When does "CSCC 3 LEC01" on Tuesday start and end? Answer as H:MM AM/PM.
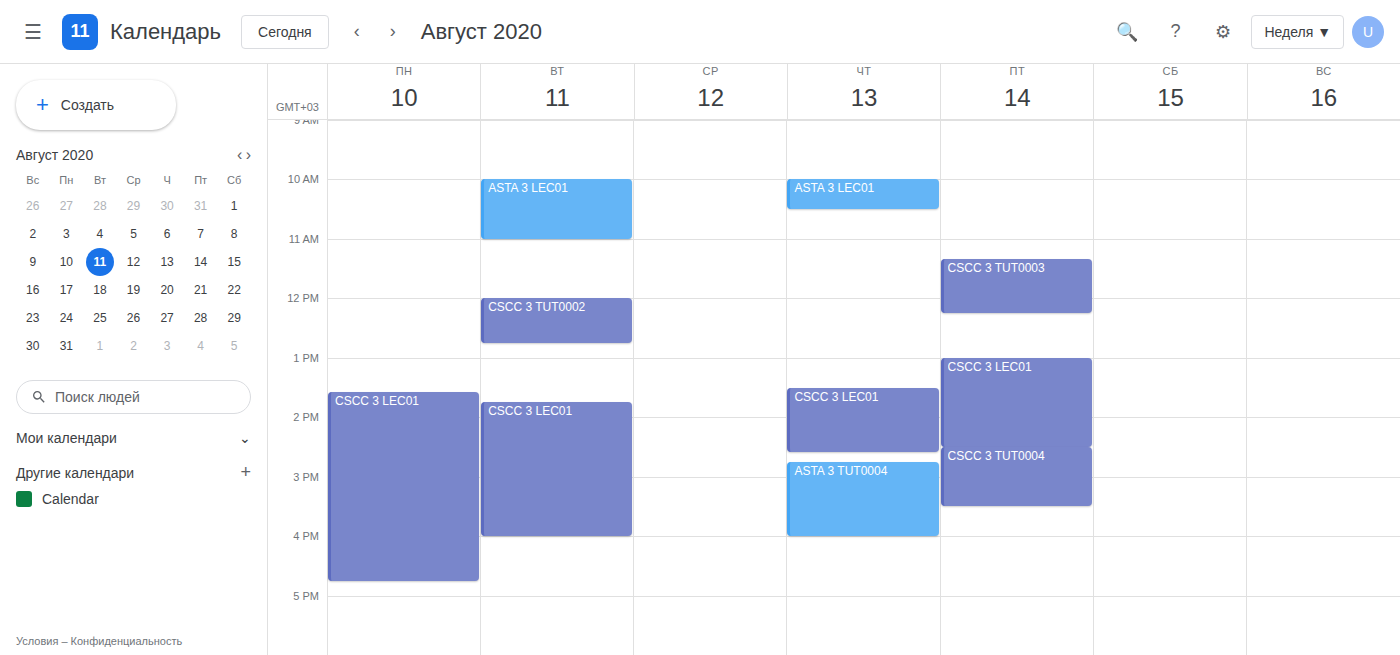
1:45 PM to 4:00 PM